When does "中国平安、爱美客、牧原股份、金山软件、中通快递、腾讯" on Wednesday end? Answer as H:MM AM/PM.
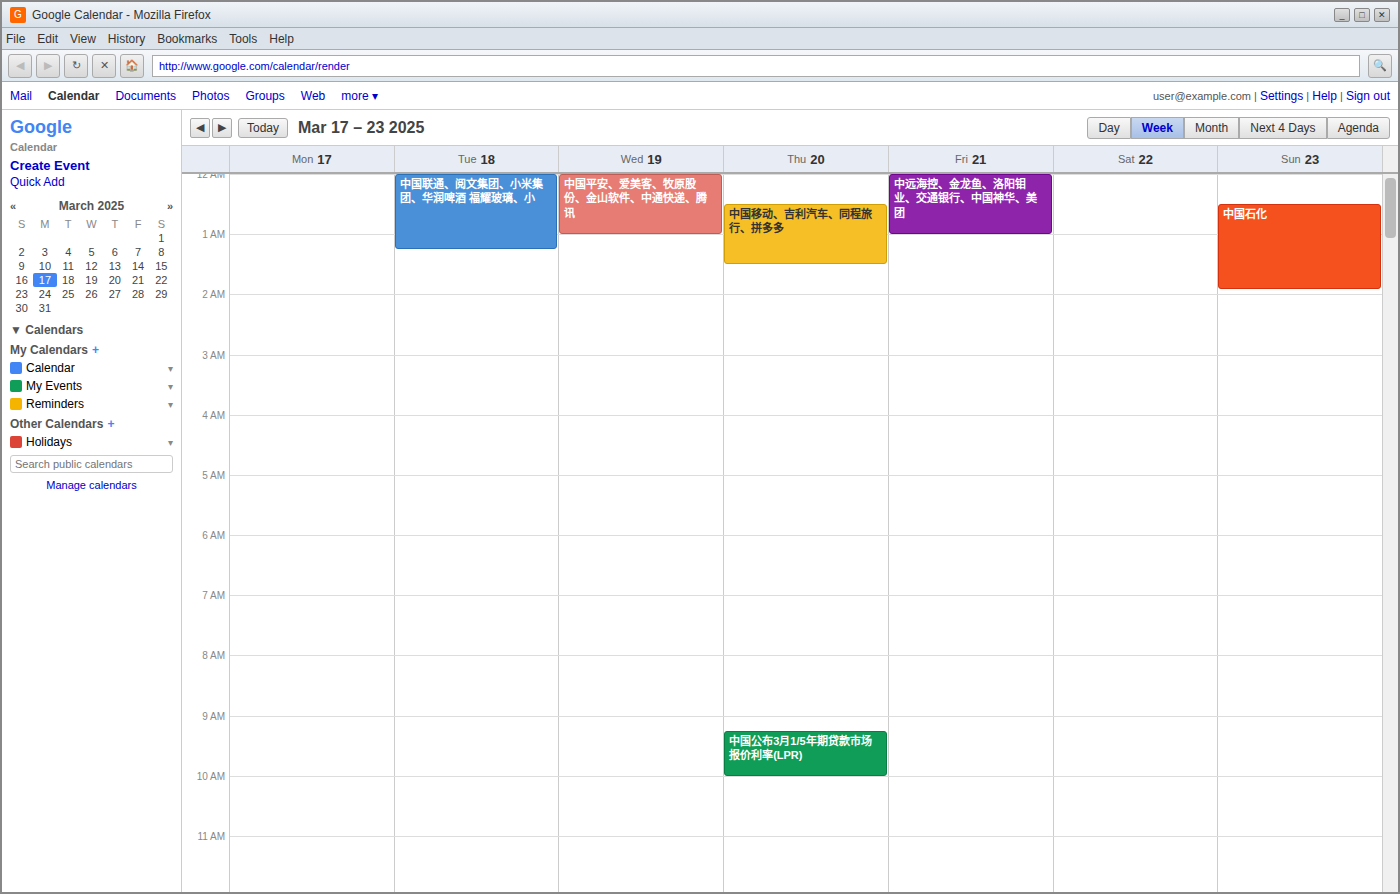
1:00 AM